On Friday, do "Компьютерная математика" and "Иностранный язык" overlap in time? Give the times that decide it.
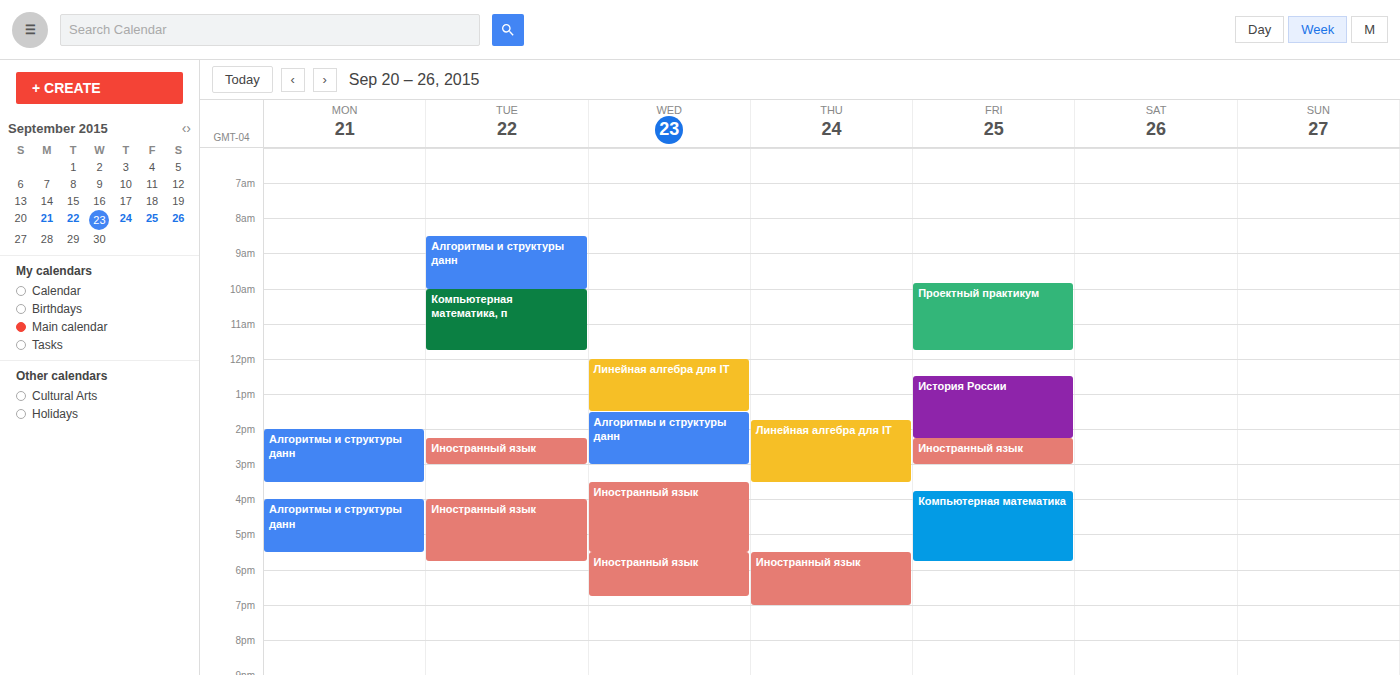
"Иностранный язык" ends at 3:00 PM and "Компьютерная математика" starts at 3:45 PM -- no overlap.